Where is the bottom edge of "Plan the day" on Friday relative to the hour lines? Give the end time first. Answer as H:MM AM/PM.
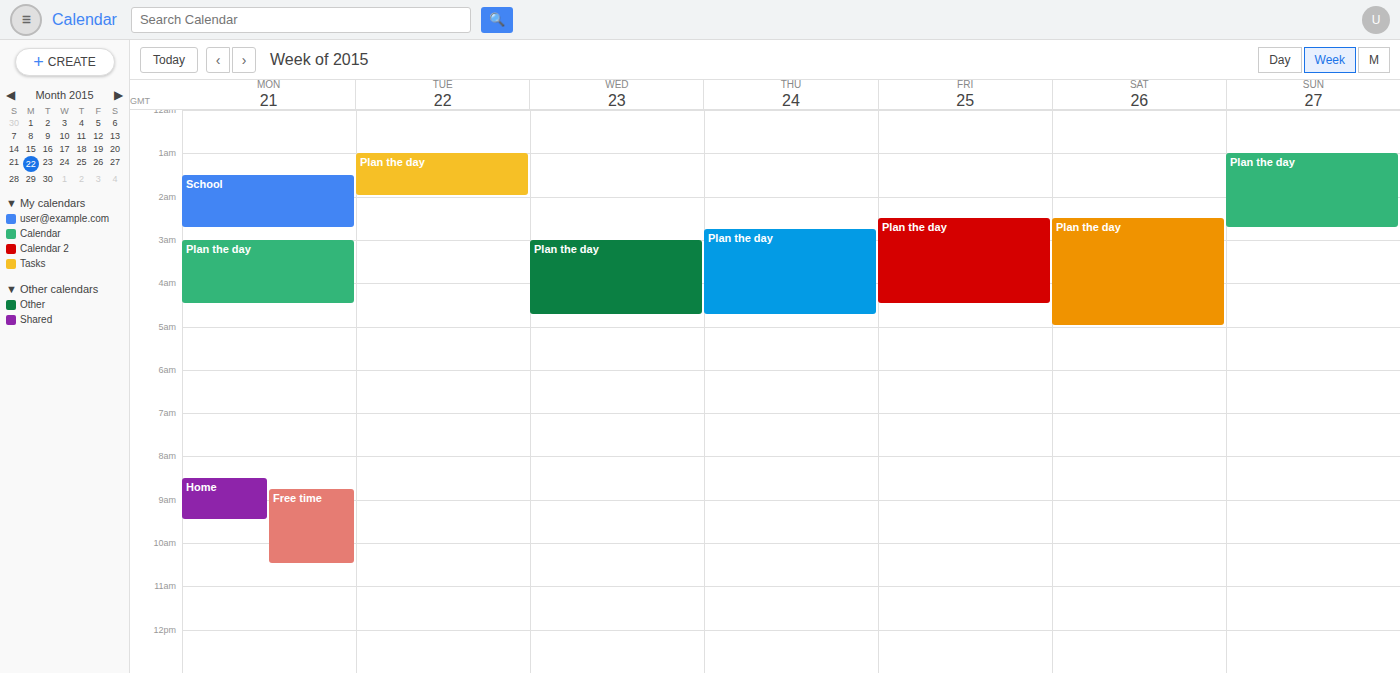
4:30 AM -- halfway between the 4 AM and 5 AM lines.